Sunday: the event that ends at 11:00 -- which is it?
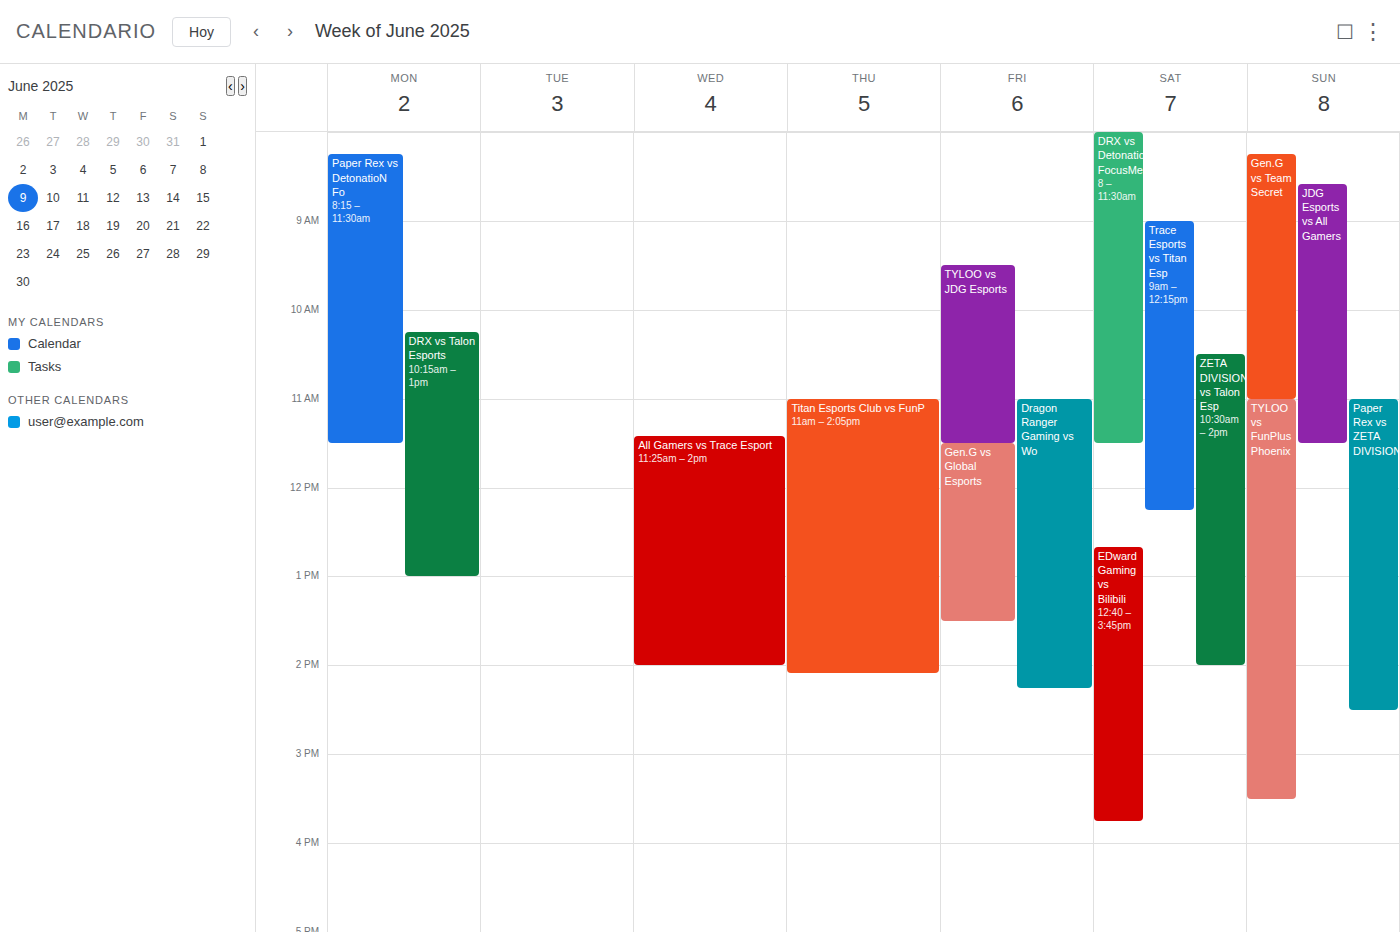
"Gen.G vs Team Secret"